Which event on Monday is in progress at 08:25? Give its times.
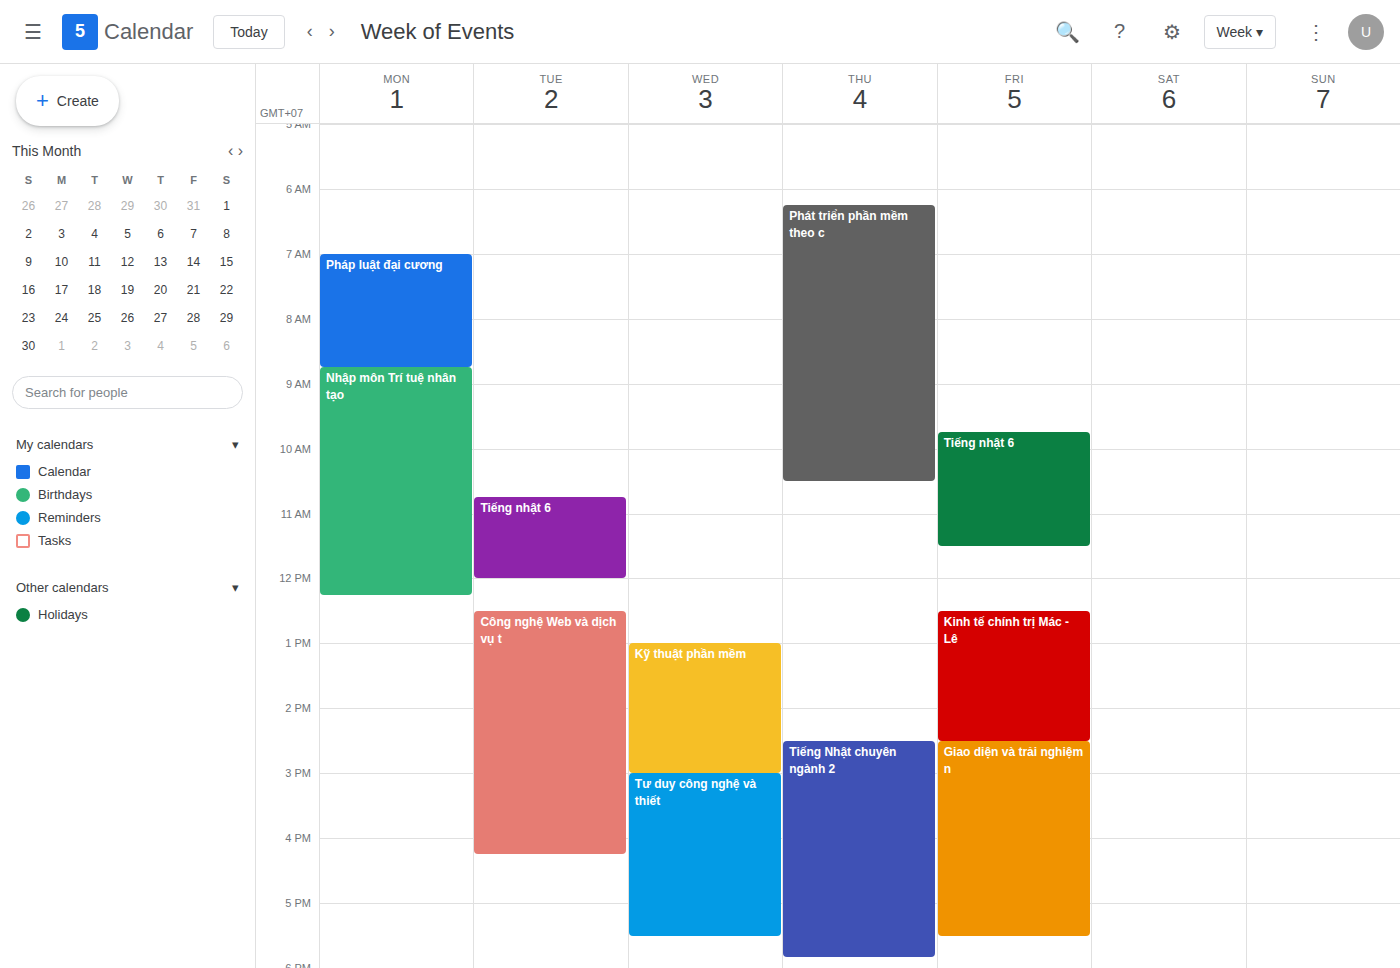
"Pháp luật đại cương", 07:00 to 08:45